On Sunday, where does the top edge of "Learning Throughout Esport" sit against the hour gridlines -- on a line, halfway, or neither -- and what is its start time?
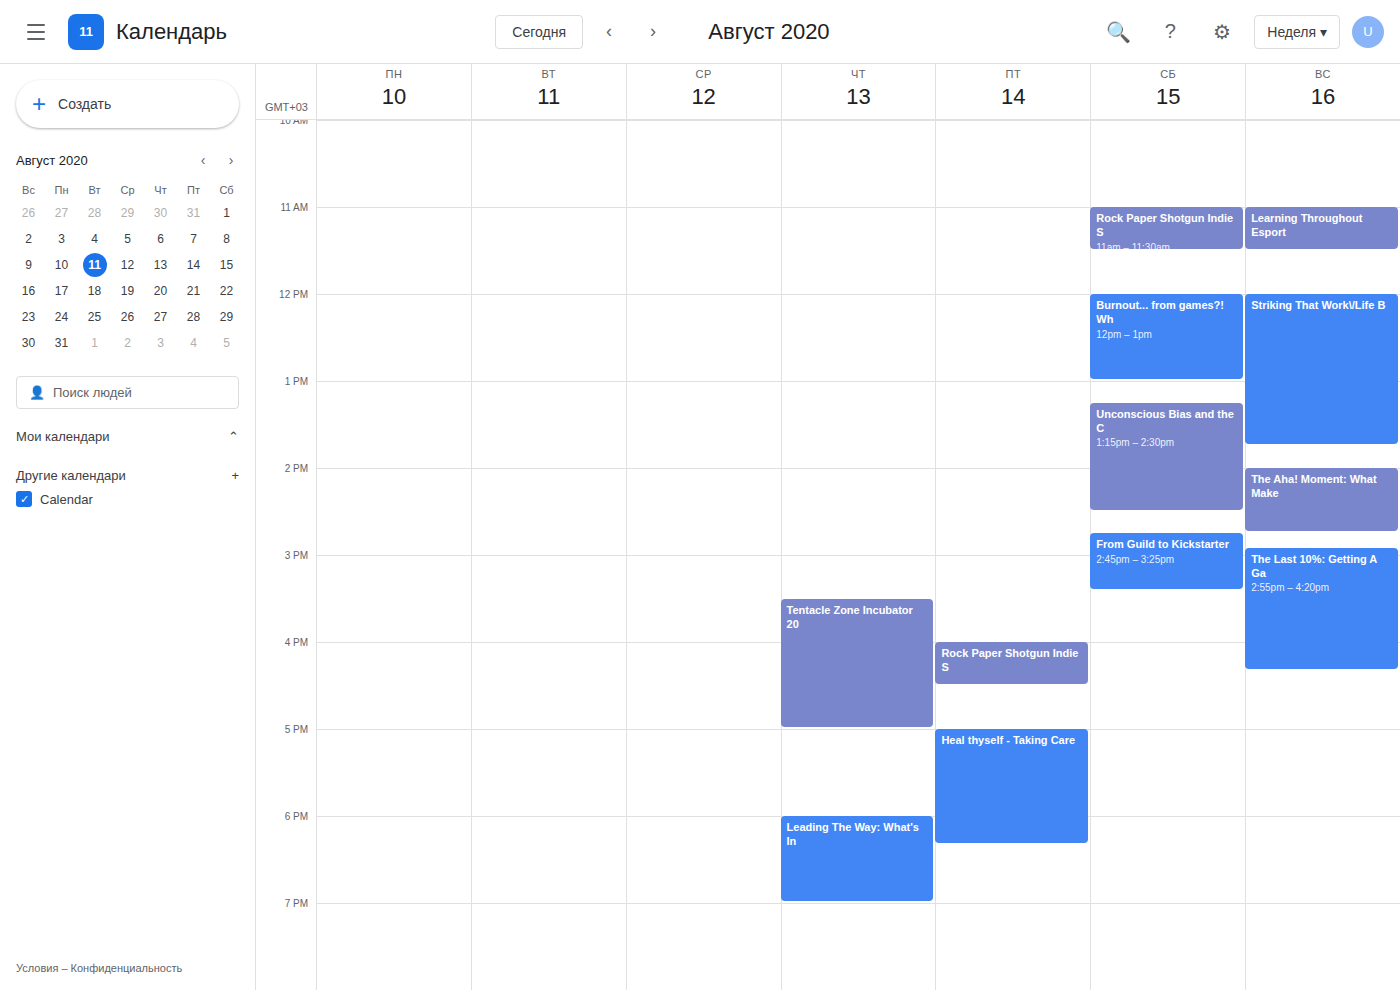
11:00 -- exactly on the 11:00 line.